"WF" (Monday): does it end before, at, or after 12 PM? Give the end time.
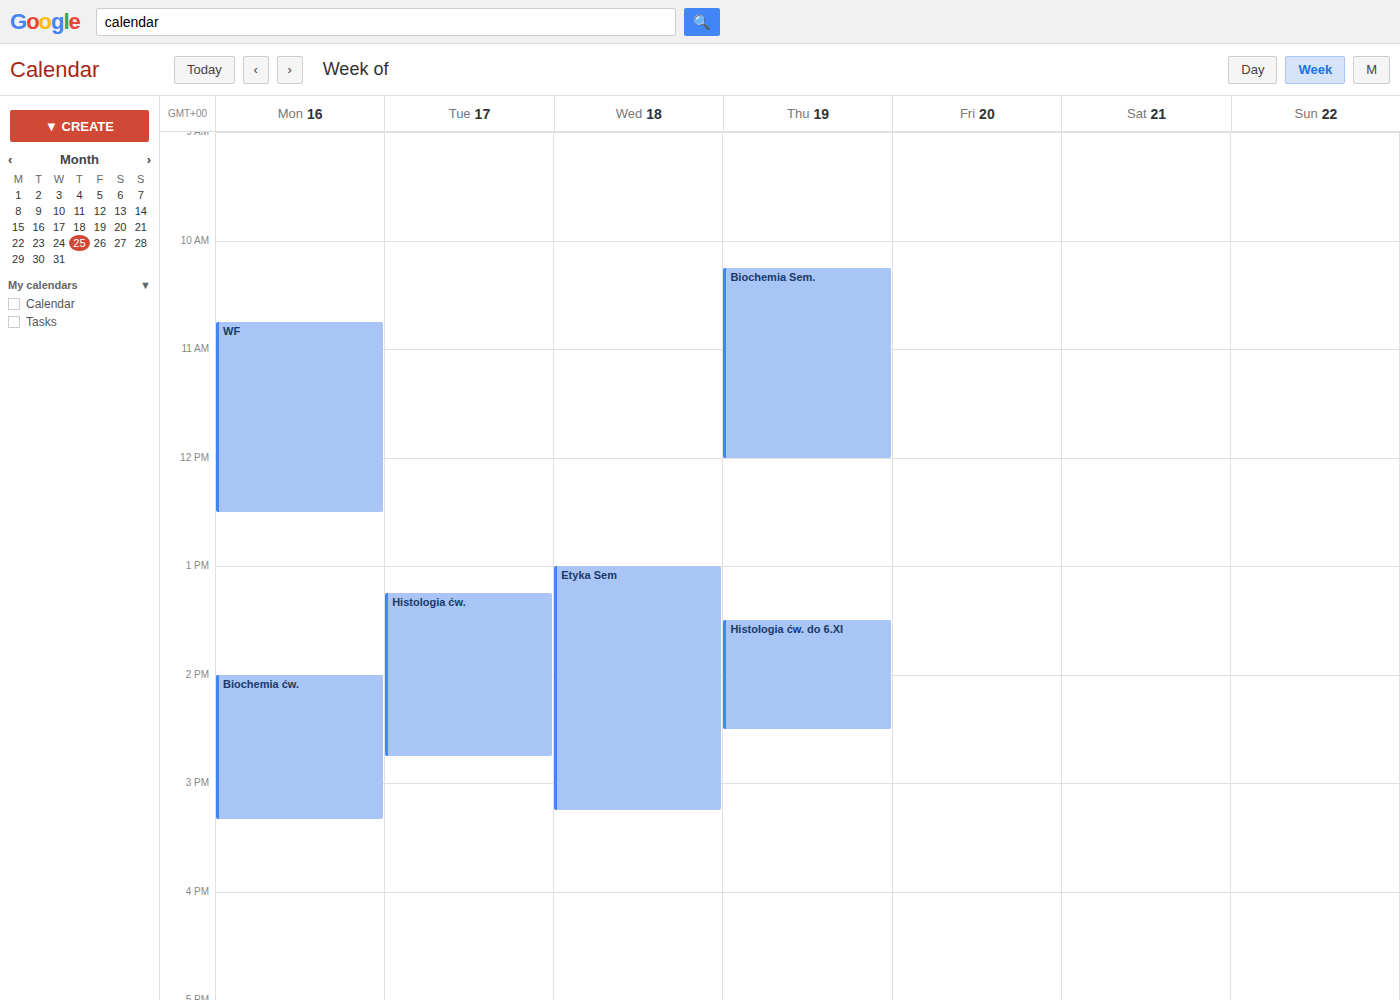
12:30 PM -- after 12 PM, 30 minutes below the 12 PM line.